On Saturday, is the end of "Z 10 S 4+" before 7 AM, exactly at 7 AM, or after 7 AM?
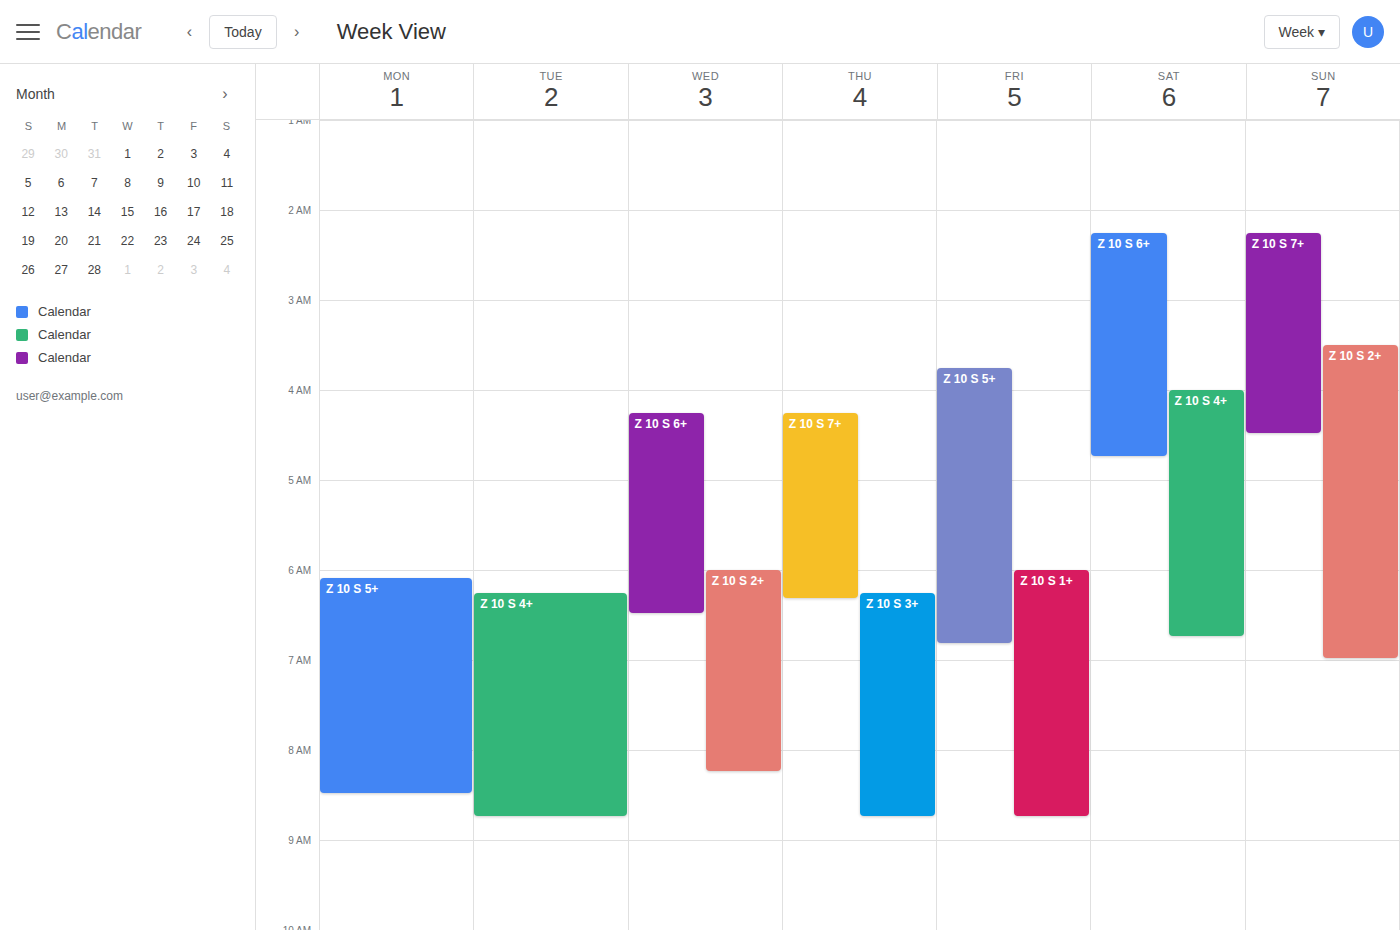
6:45 AM -- before 7 AM, 15 minutes above the 7 AM line.